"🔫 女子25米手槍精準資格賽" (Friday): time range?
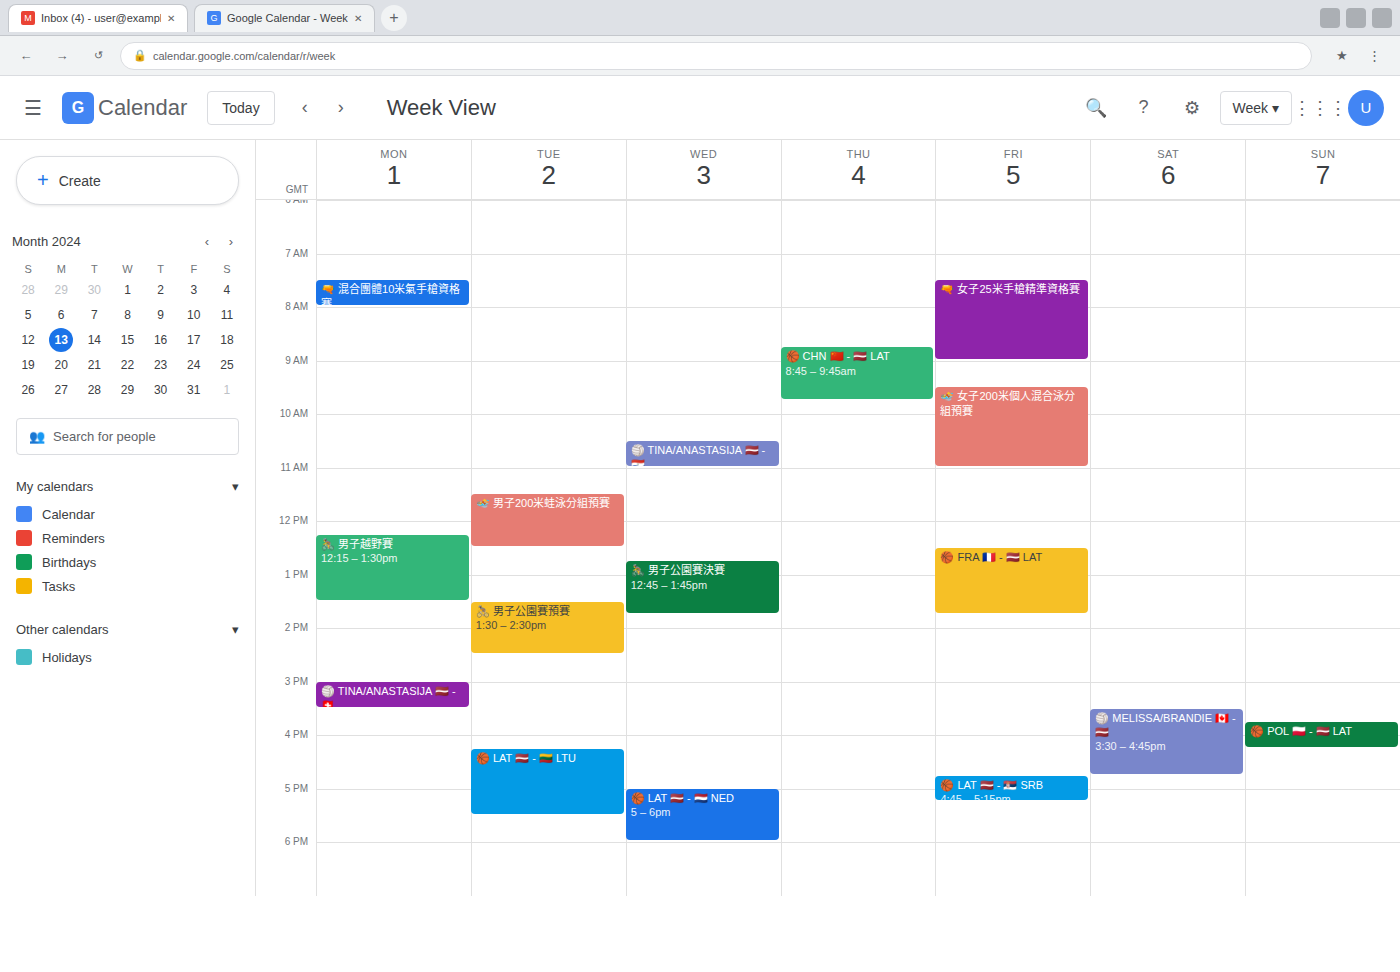
7:30 AM to 9:00 AM